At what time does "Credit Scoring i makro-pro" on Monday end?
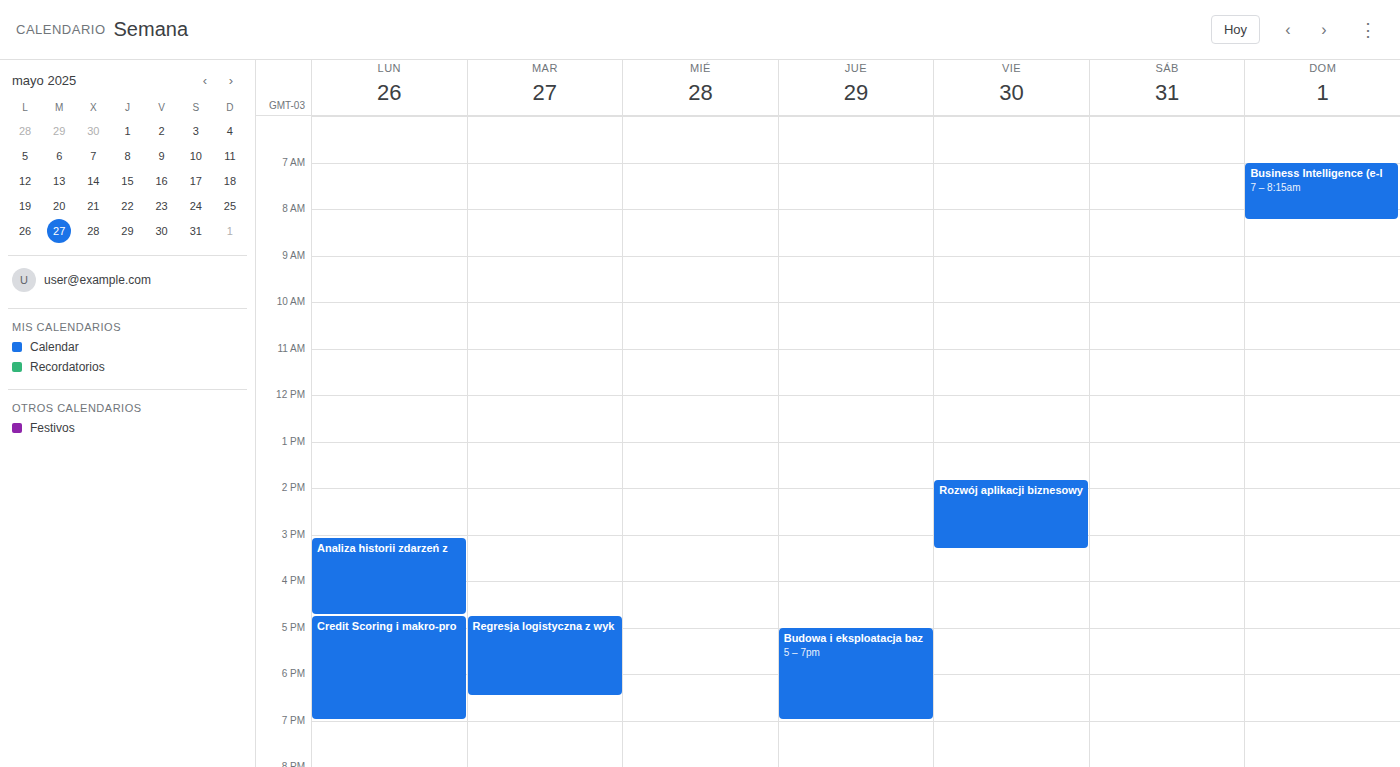
7:00 PM